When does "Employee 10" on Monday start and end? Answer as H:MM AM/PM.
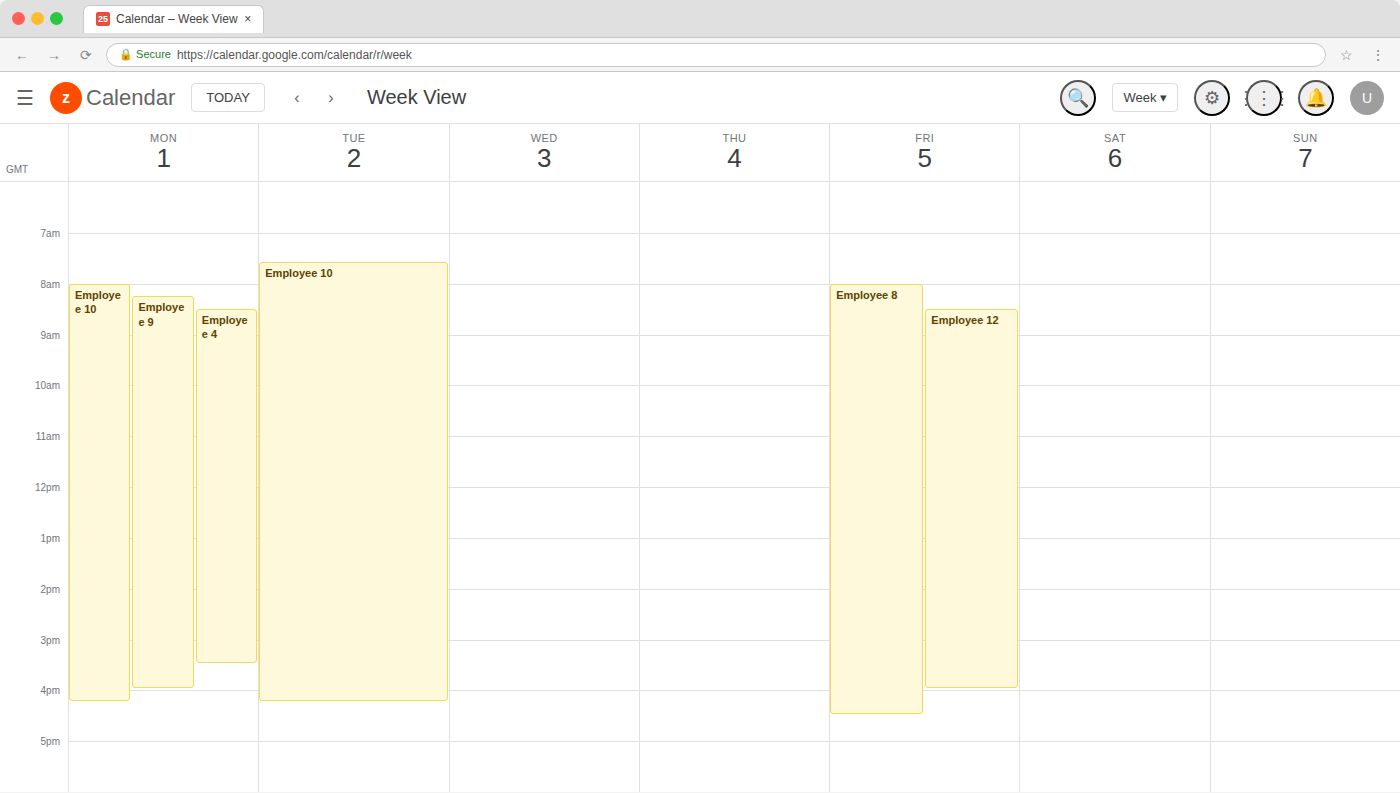
8:00 AM to 4:15 PM